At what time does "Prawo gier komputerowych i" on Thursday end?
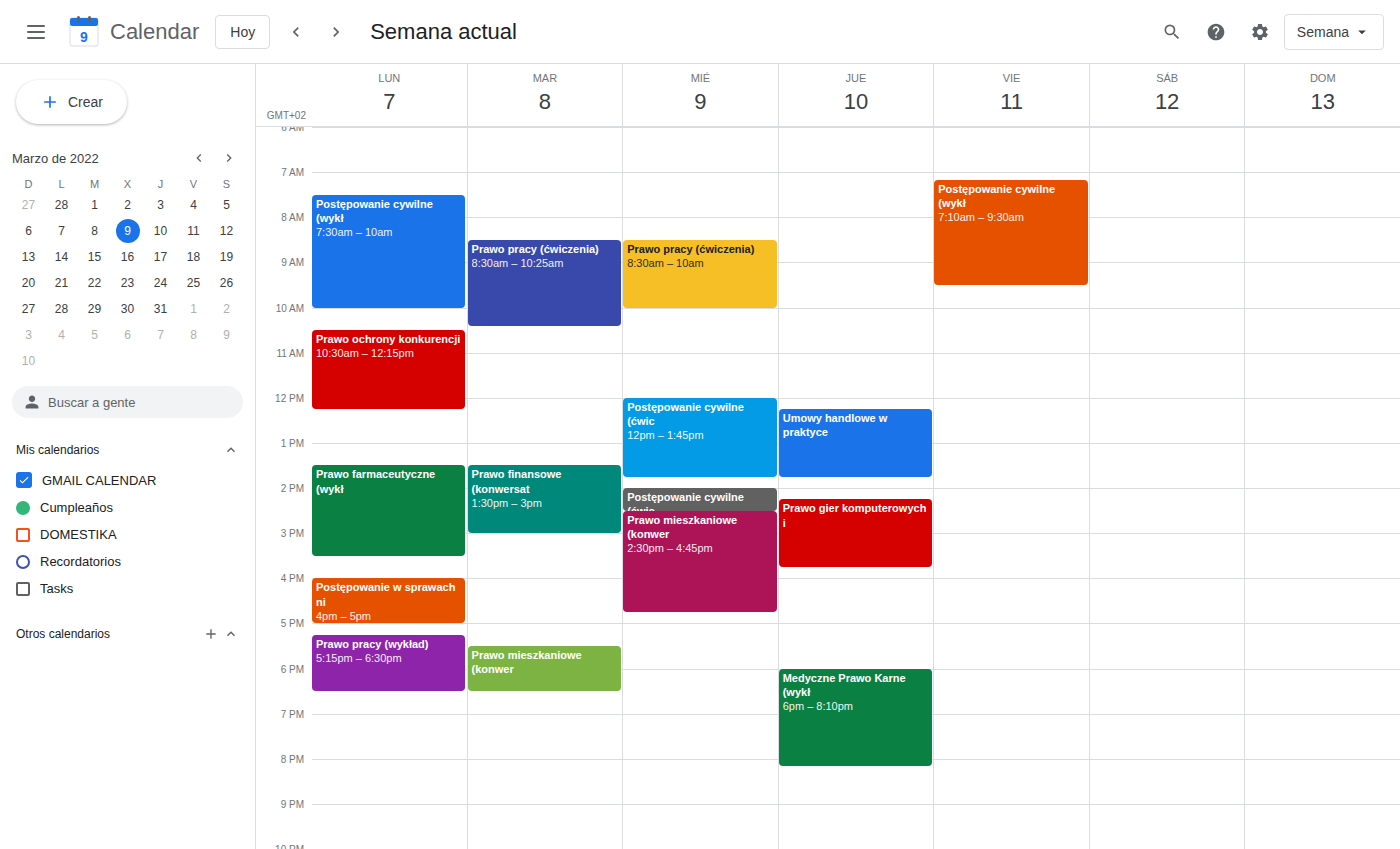
3:45 PM